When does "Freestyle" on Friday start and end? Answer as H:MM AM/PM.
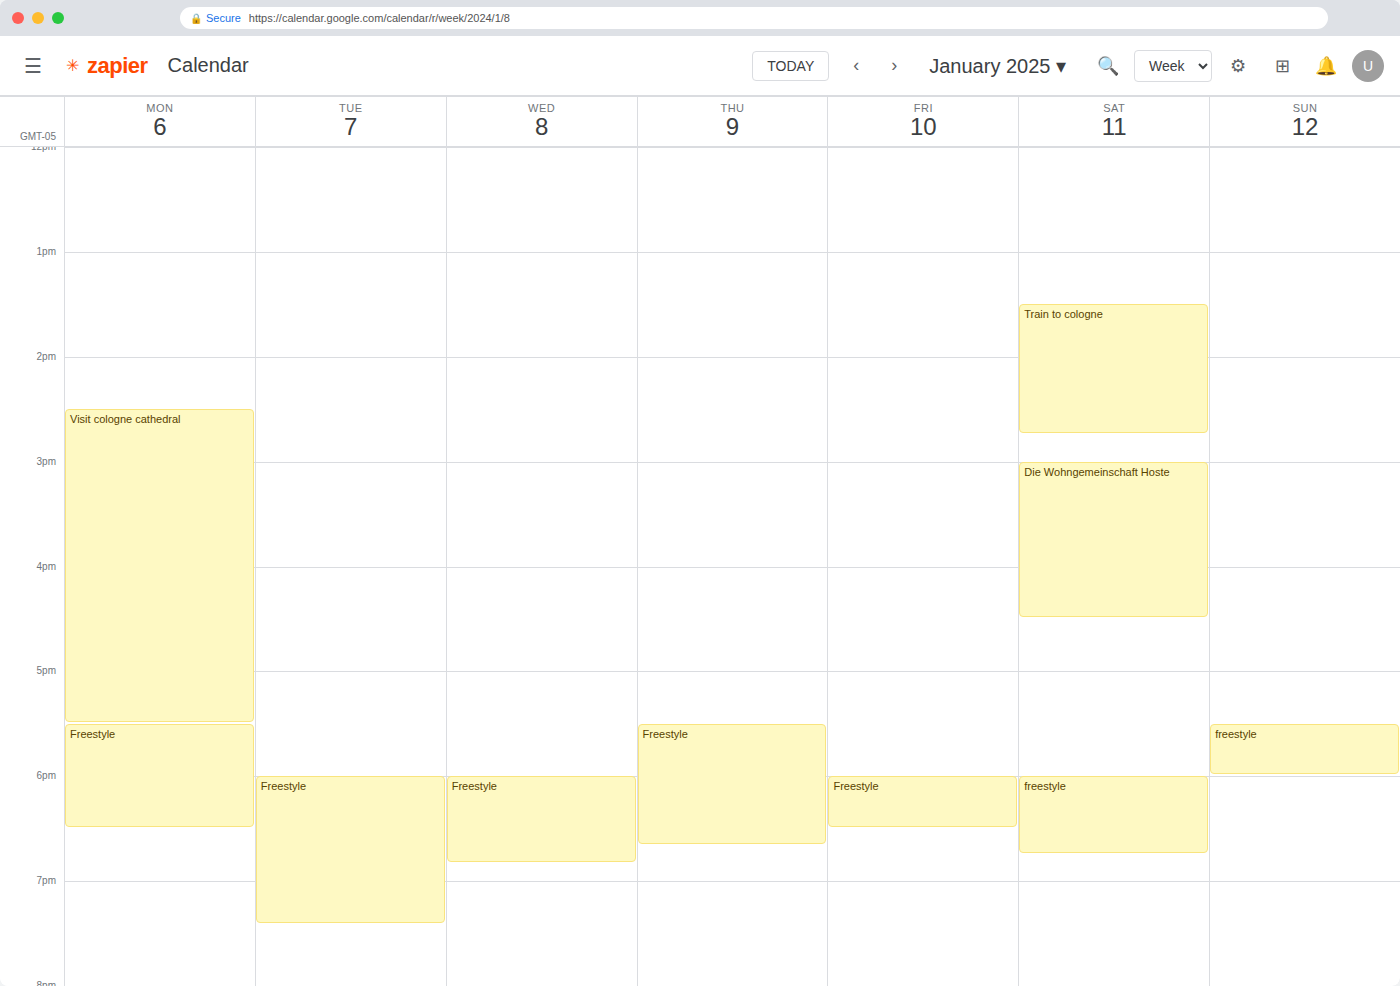
6:00 PM to 6:30 PM